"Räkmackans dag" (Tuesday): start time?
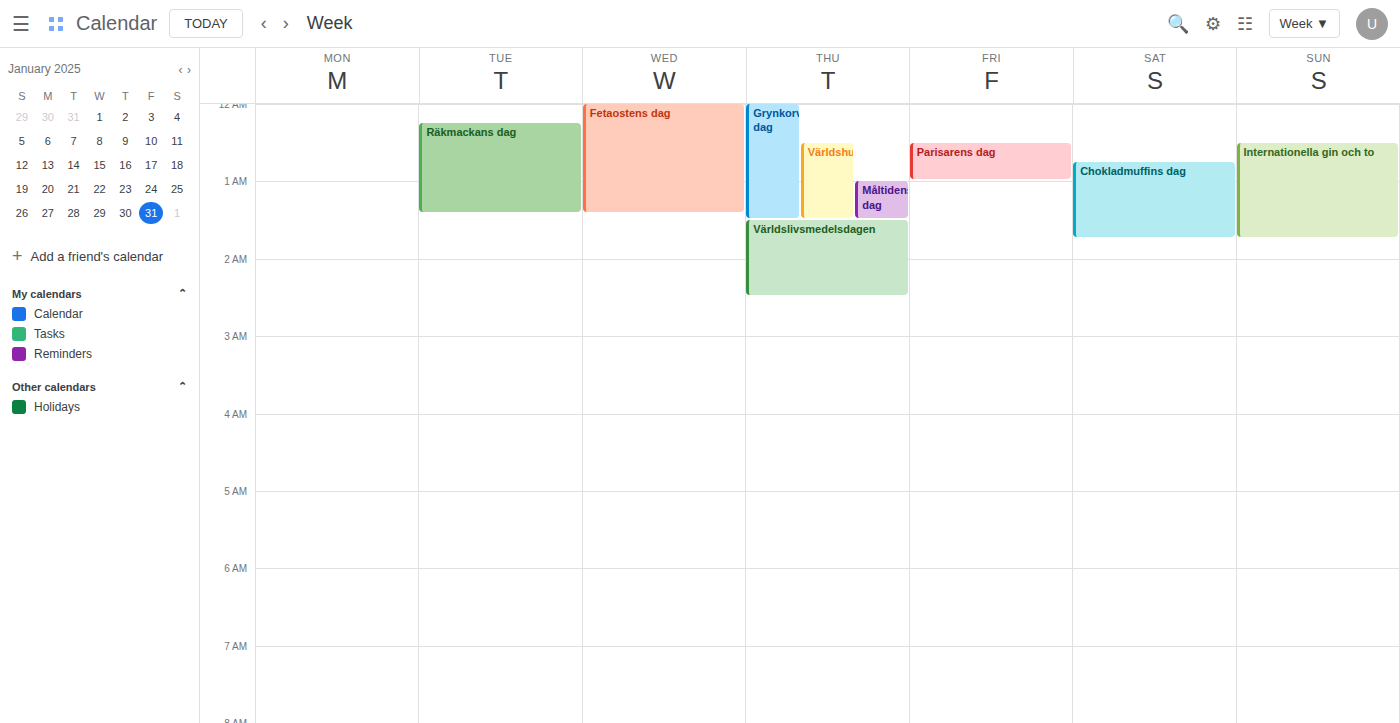
12:15 AM